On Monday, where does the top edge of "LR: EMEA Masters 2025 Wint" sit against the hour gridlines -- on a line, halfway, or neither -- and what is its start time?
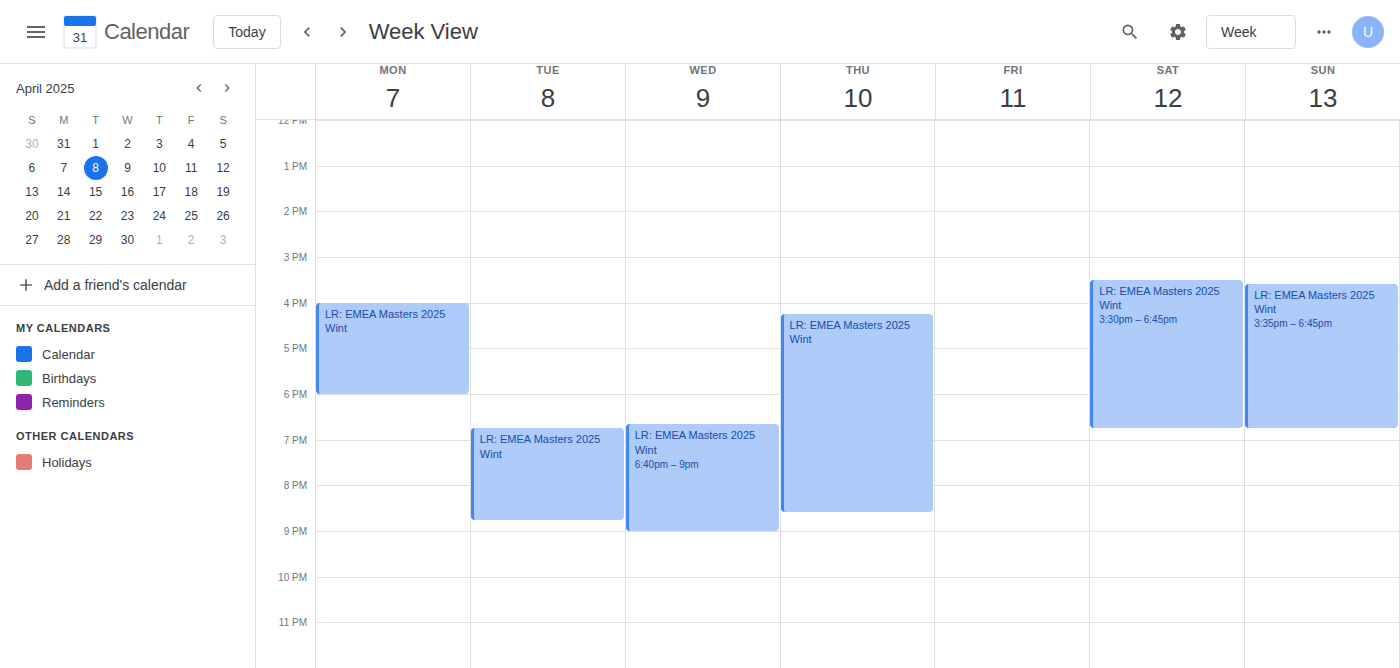
4:00 PM -- exactly on the 4 PM line.